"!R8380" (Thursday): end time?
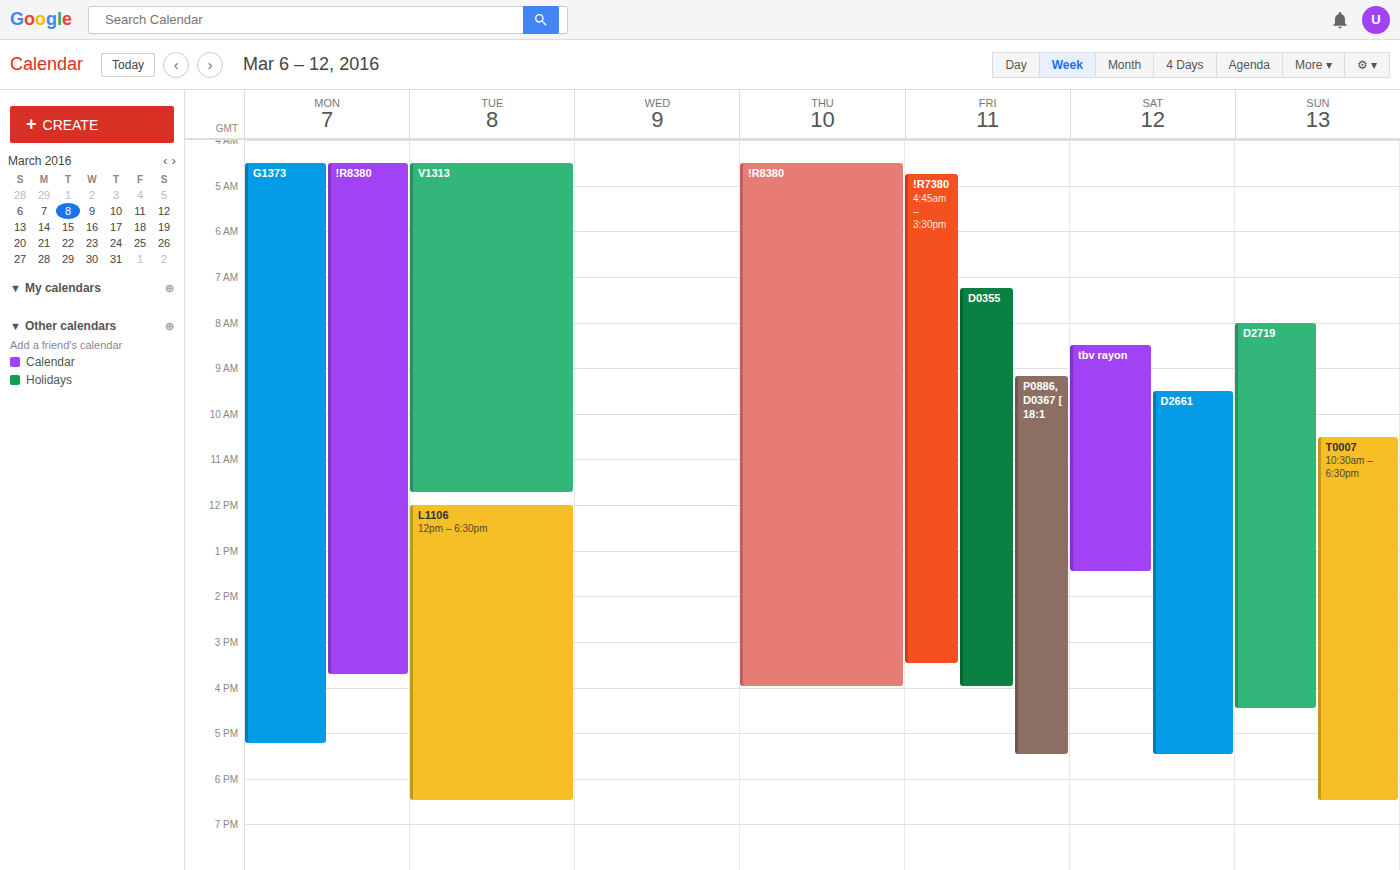
4:00 PM